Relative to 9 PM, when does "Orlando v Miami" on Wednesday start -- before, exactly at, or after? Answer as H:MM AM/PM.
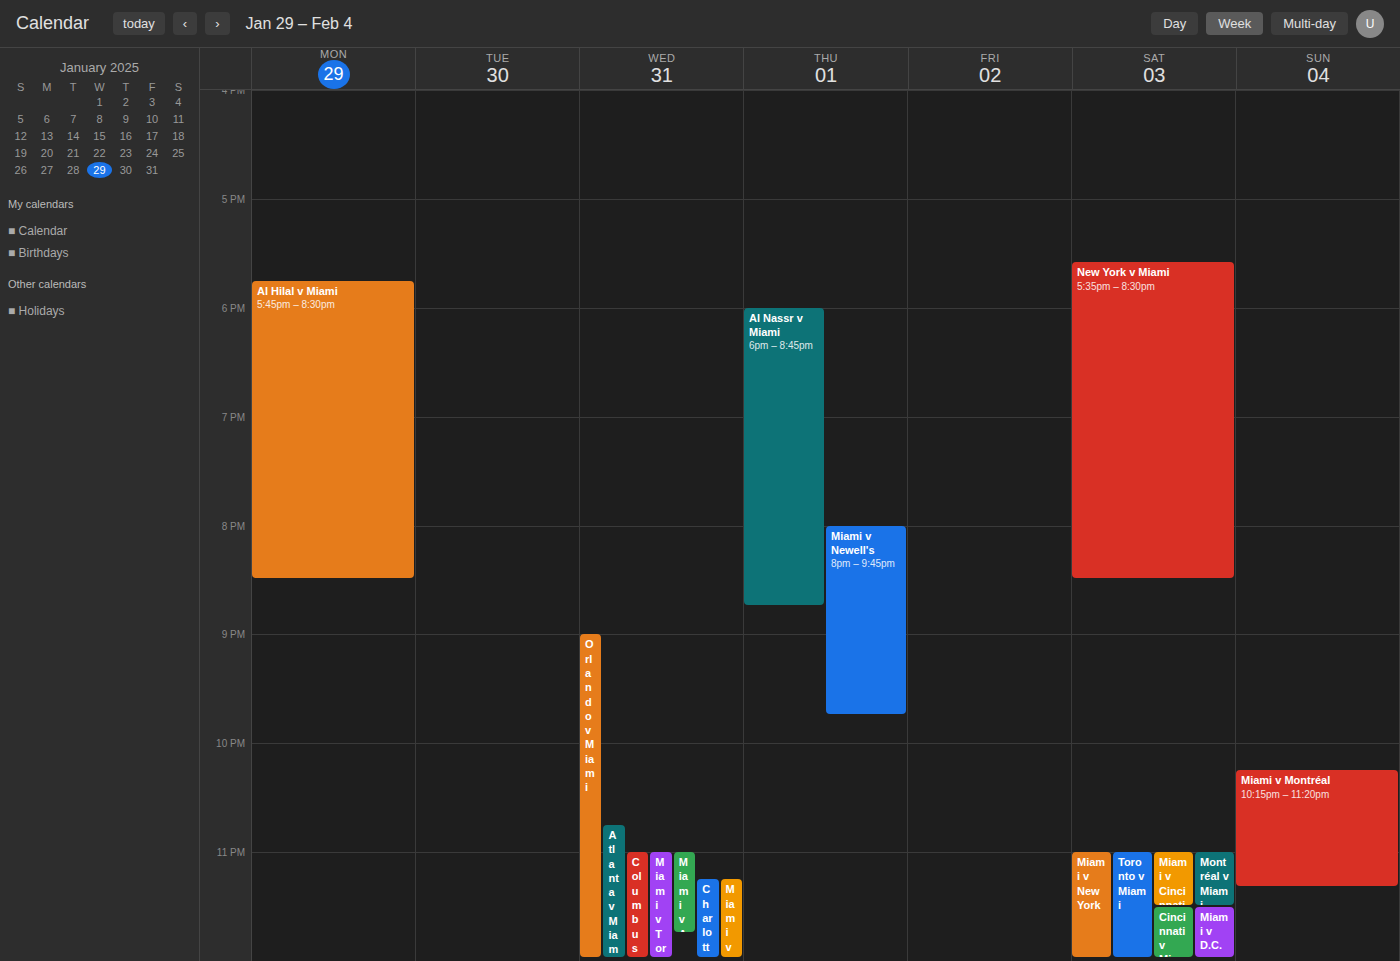
9:00 PM -- exactly at 9 PM, on the 9 PM line.